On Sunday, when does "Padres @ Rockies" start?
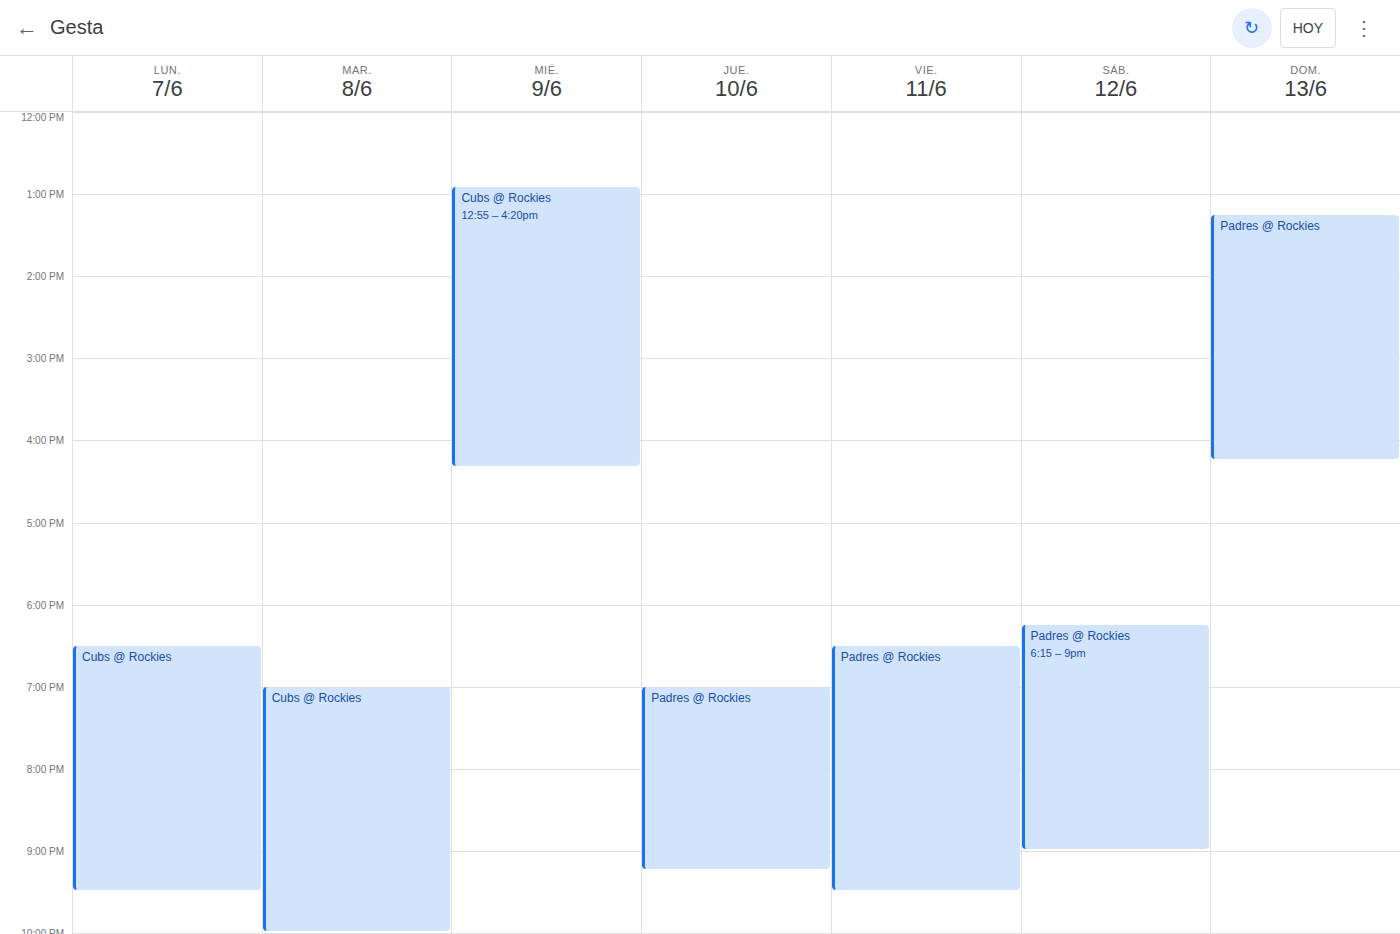
1:15 PM